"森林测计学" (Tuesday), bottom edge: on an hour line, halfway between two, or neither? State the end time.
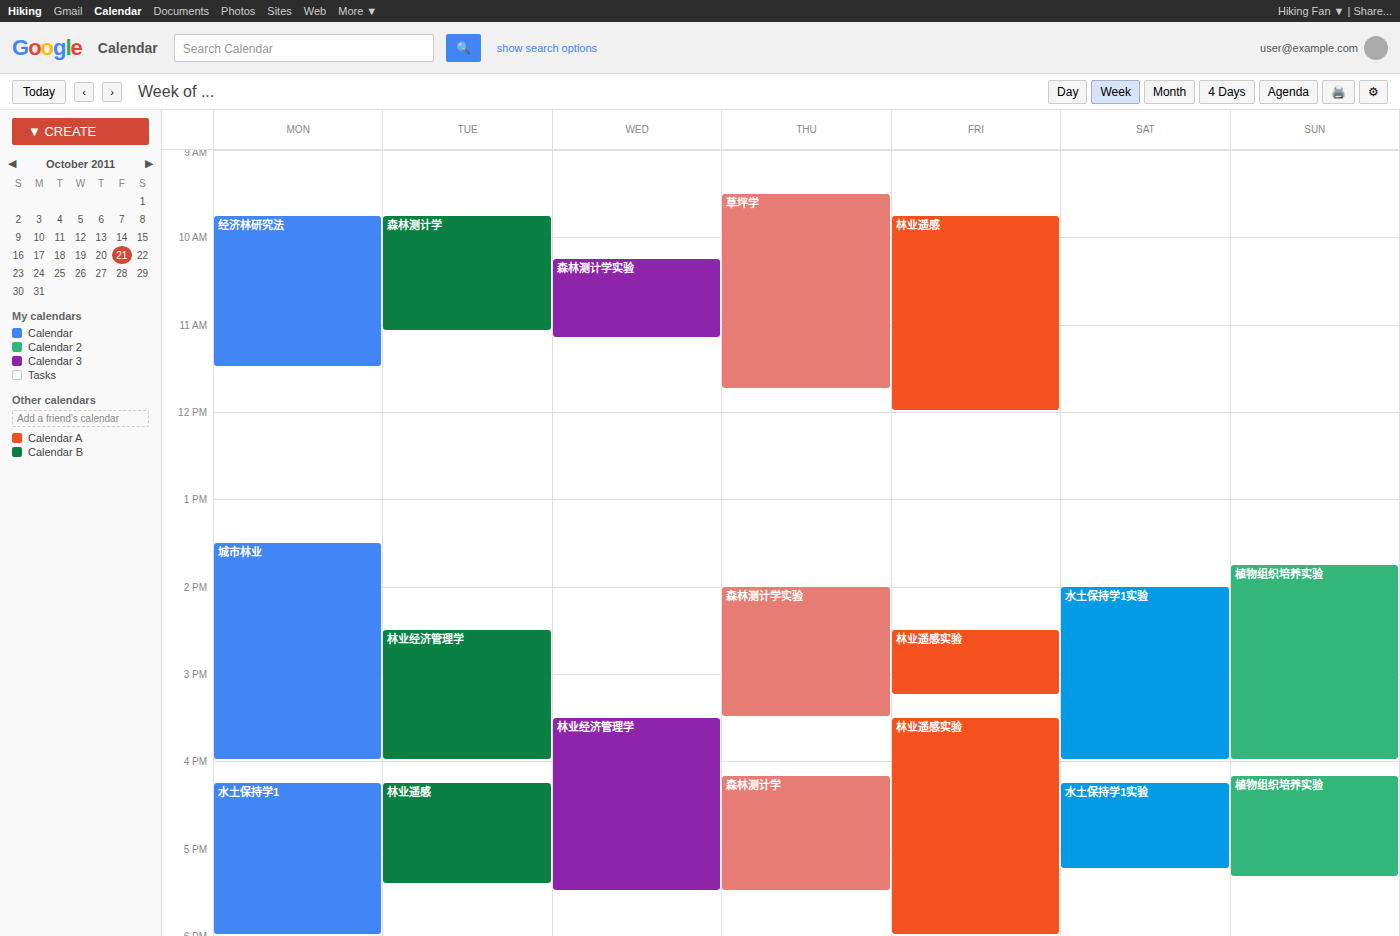
11:05 AM -- neither: 5 minutes below the 11 AM line and 55 minutes above the 12 PM line.